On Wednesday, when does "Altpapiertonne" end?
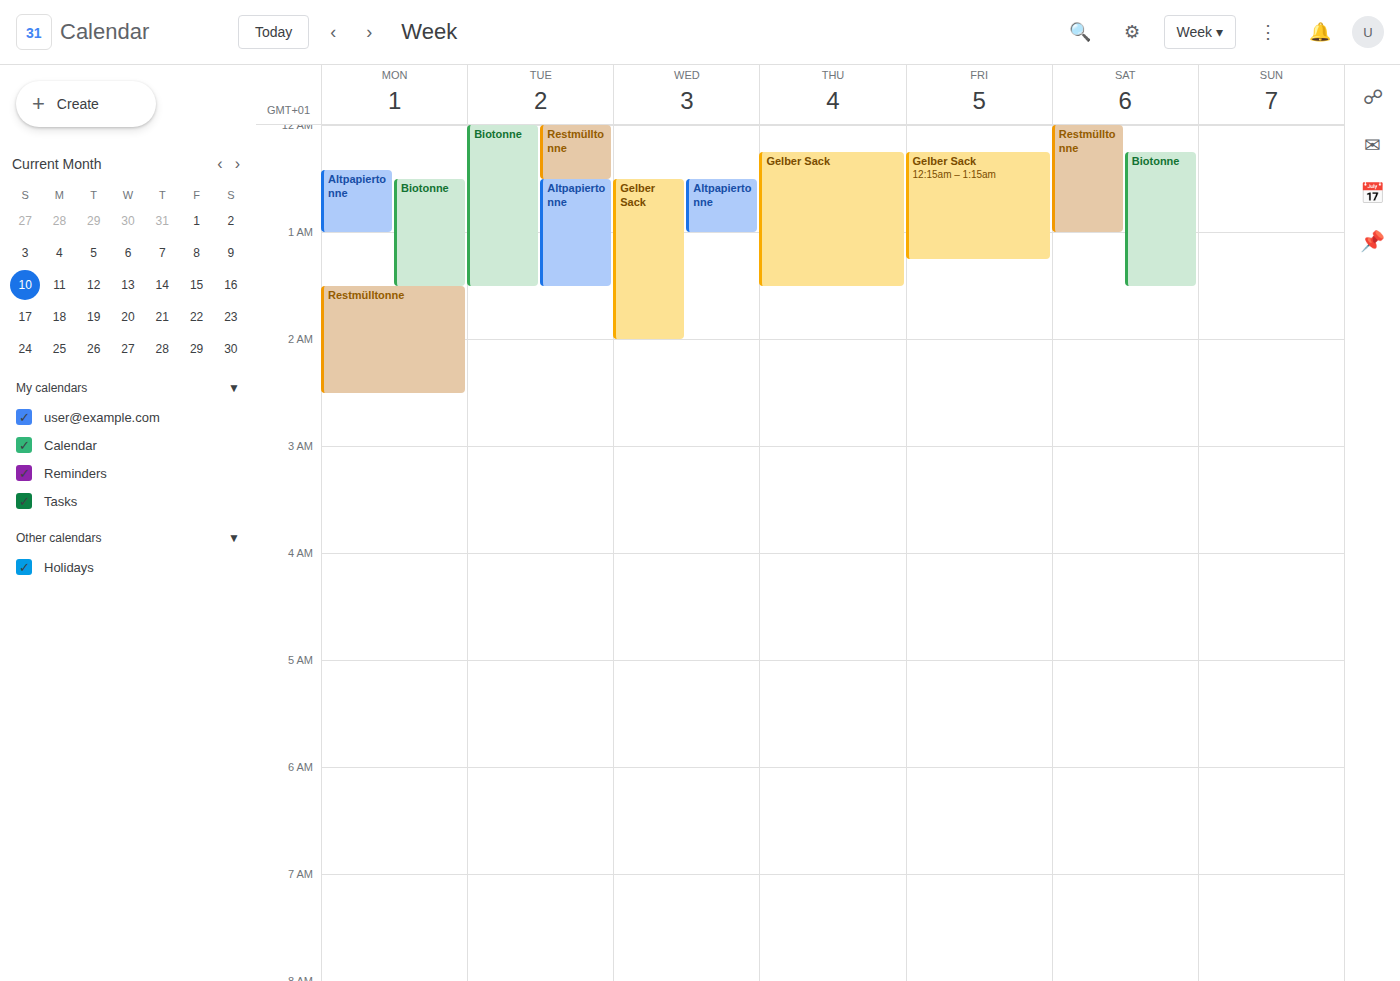
1:00 AM